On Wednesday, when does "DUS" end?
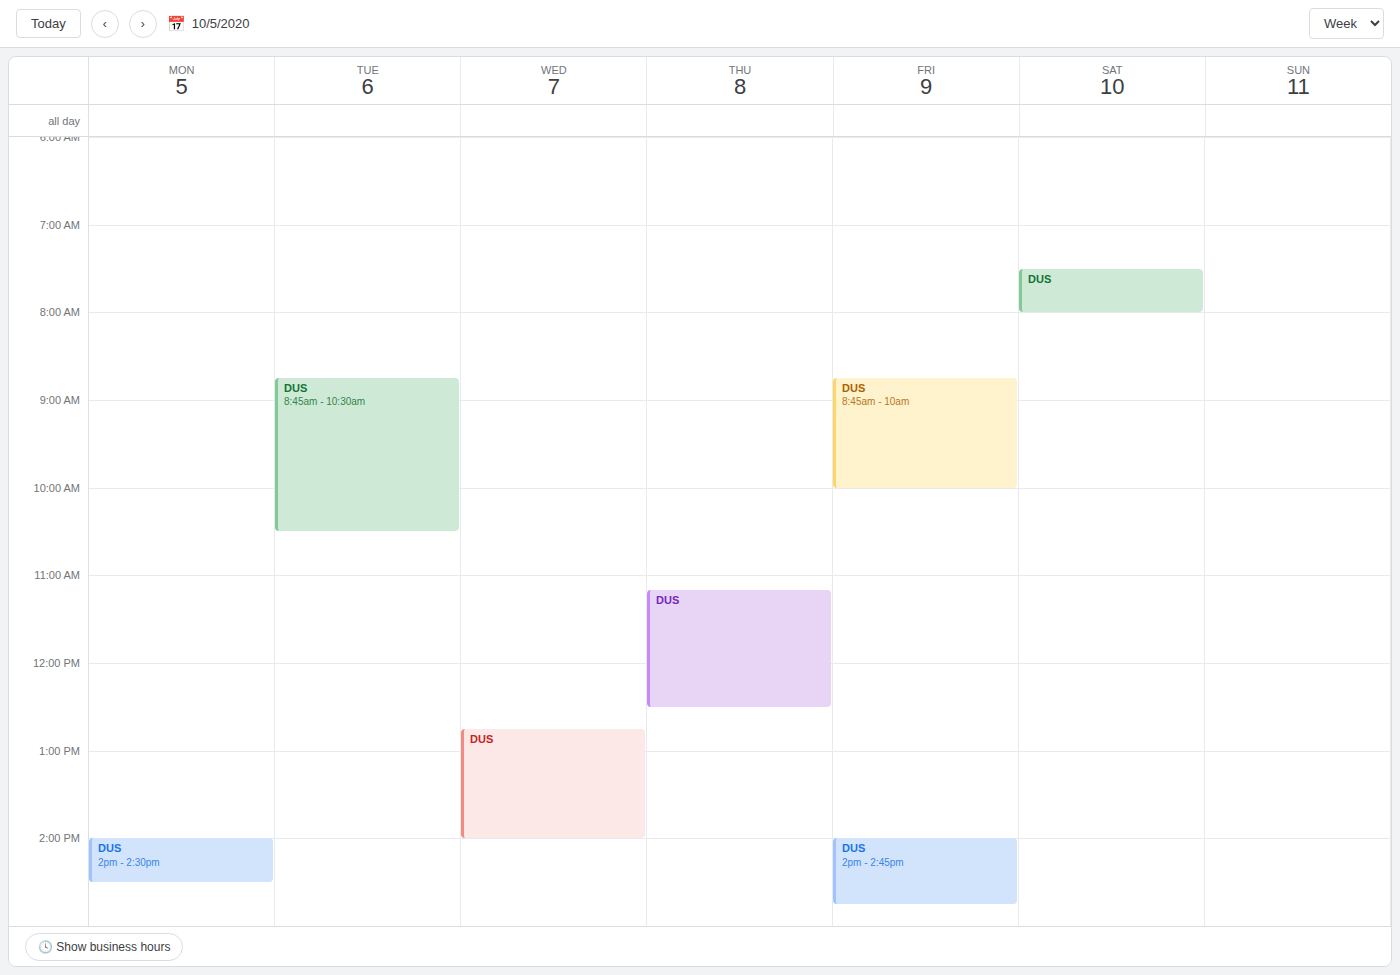
2:00 PM